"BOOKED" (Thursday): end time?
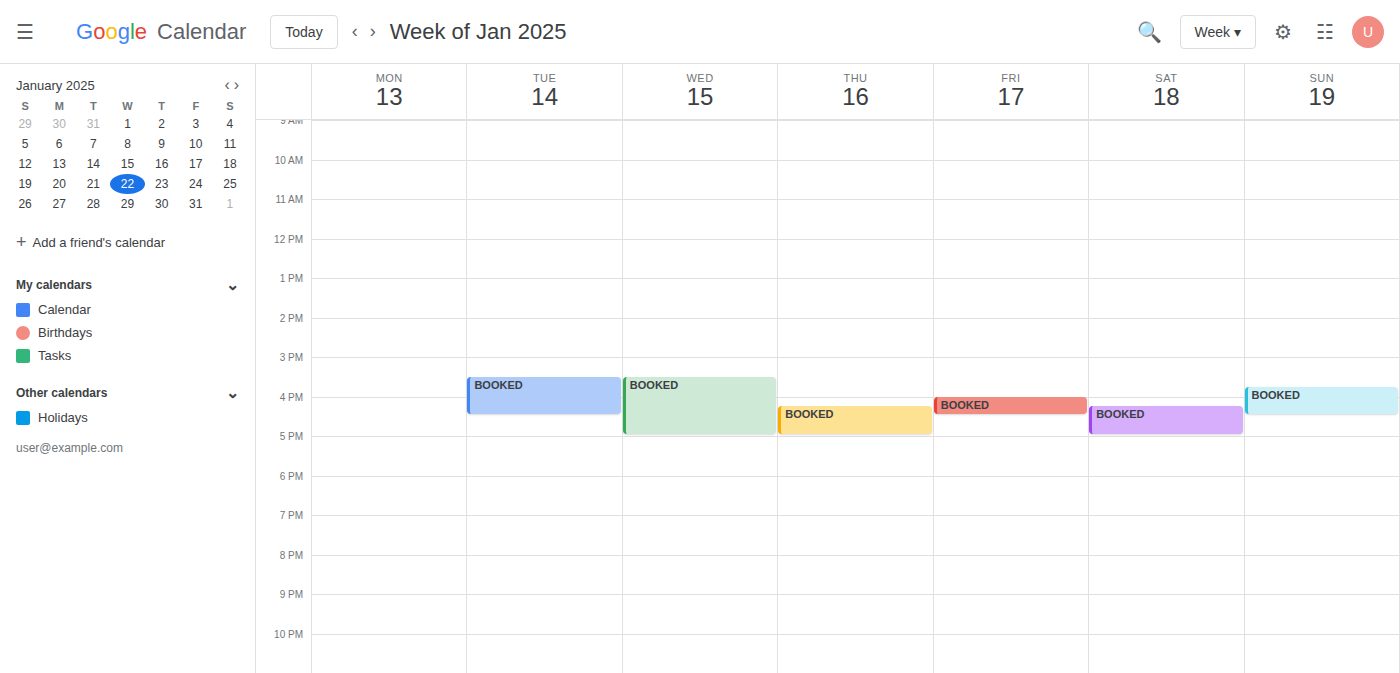
5:00 PM